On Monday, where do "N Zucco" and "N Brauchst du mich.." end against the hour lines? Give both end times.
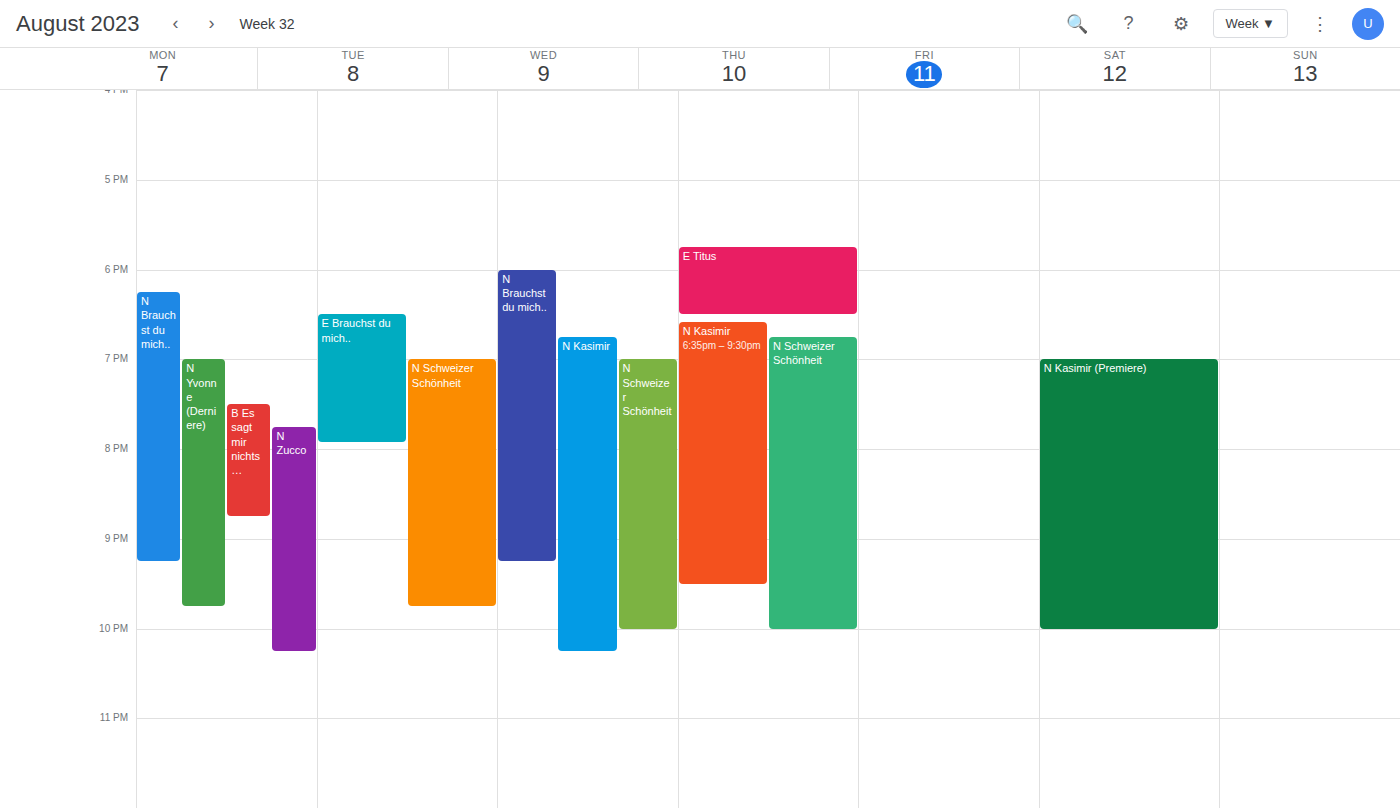
"N Zucco": 10:15 PM, neither: a quarter of the way from the 10 PM line to the 11 PM line. "N Brauchst du mich..": 9:15 PM, neither: a quarter of the way from the 9 PM line to the 10 PM line.